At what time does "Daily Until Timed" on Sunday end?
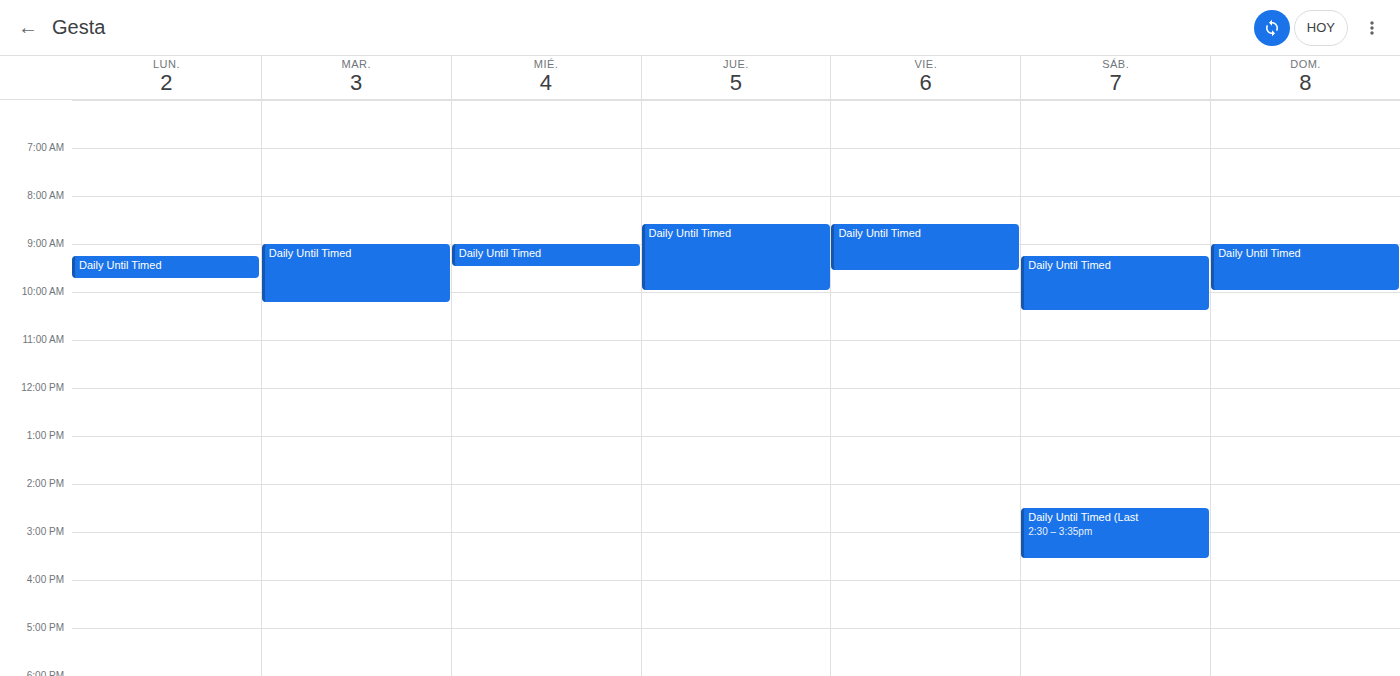
10:00 AM